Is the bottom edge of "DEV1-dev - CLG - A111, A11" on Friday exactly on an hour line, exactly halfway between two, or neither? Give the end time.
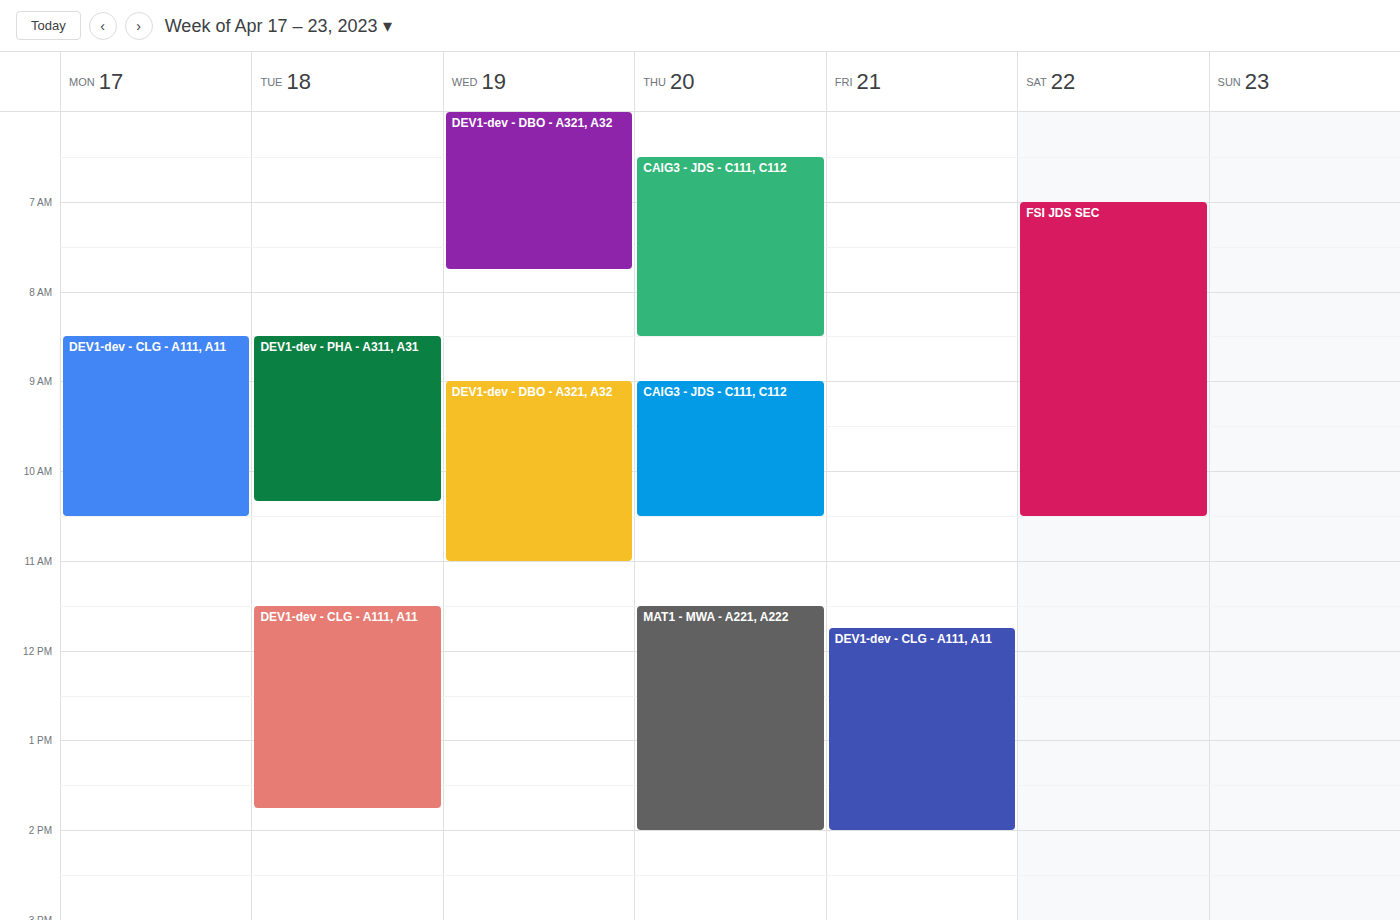
2:00 PM -- exactly on the 2 PM line.